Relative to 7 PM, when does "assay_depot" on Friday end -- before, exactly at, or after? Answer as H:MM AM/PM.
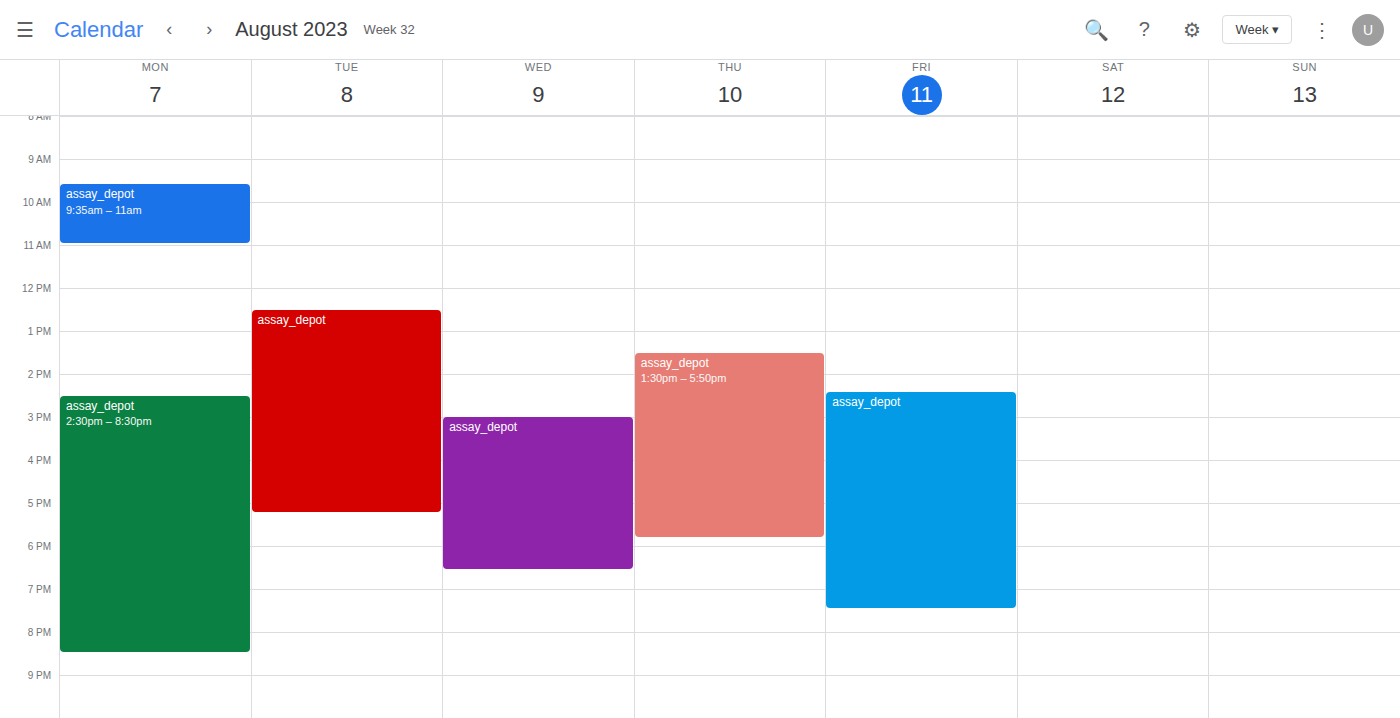
7:30 PM -- after 7 PM, 30 minutes below the 7 PM line.